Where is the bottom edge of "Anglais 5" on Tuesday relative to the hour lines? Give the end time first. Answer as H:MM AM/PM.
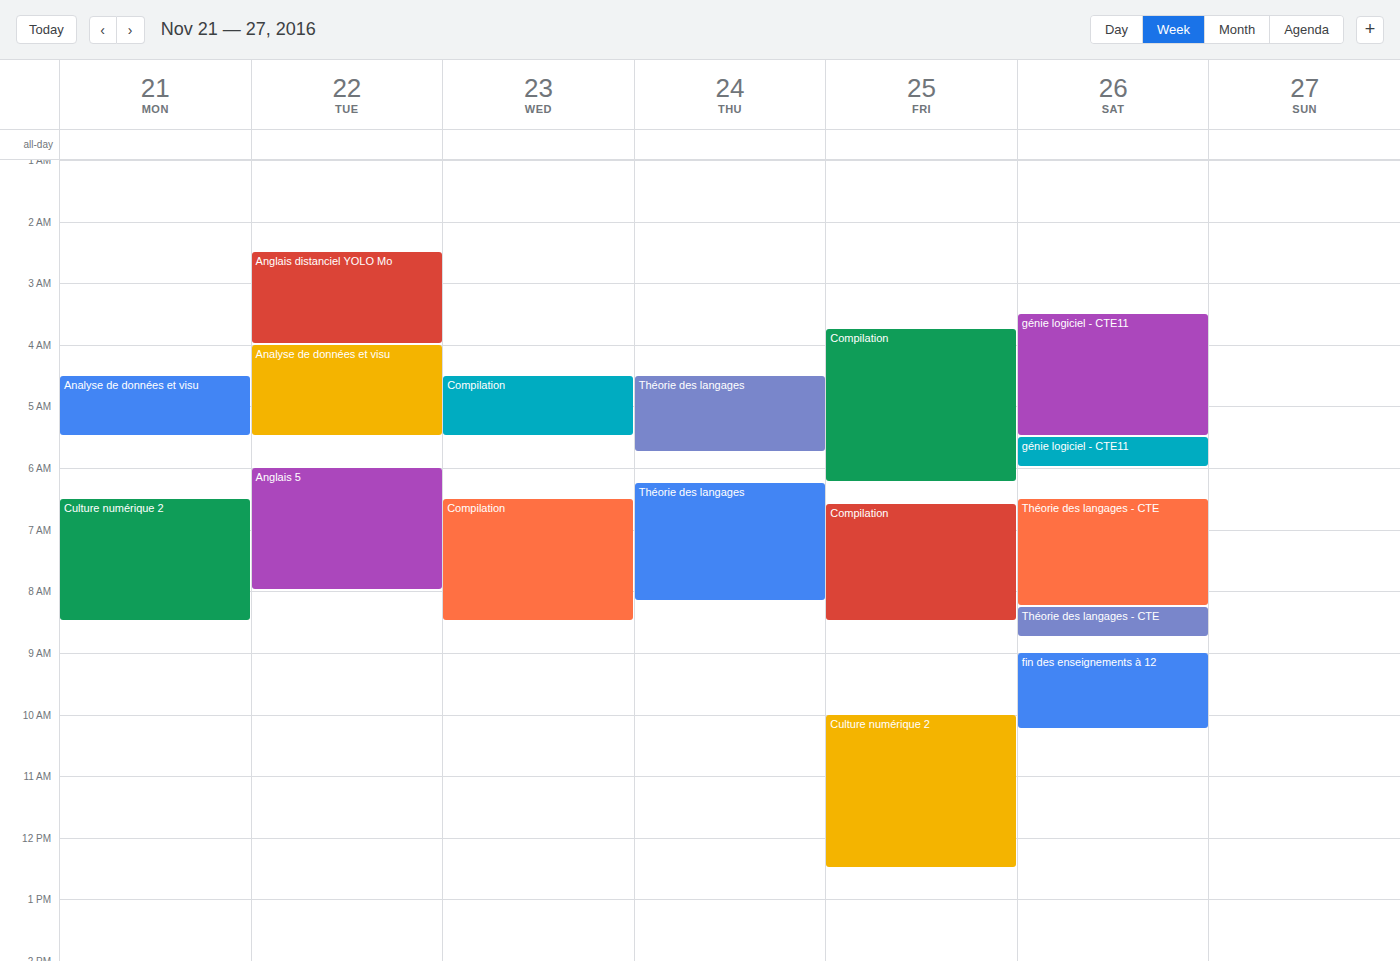
8:00 AM -- exactly on the 8 AM line.